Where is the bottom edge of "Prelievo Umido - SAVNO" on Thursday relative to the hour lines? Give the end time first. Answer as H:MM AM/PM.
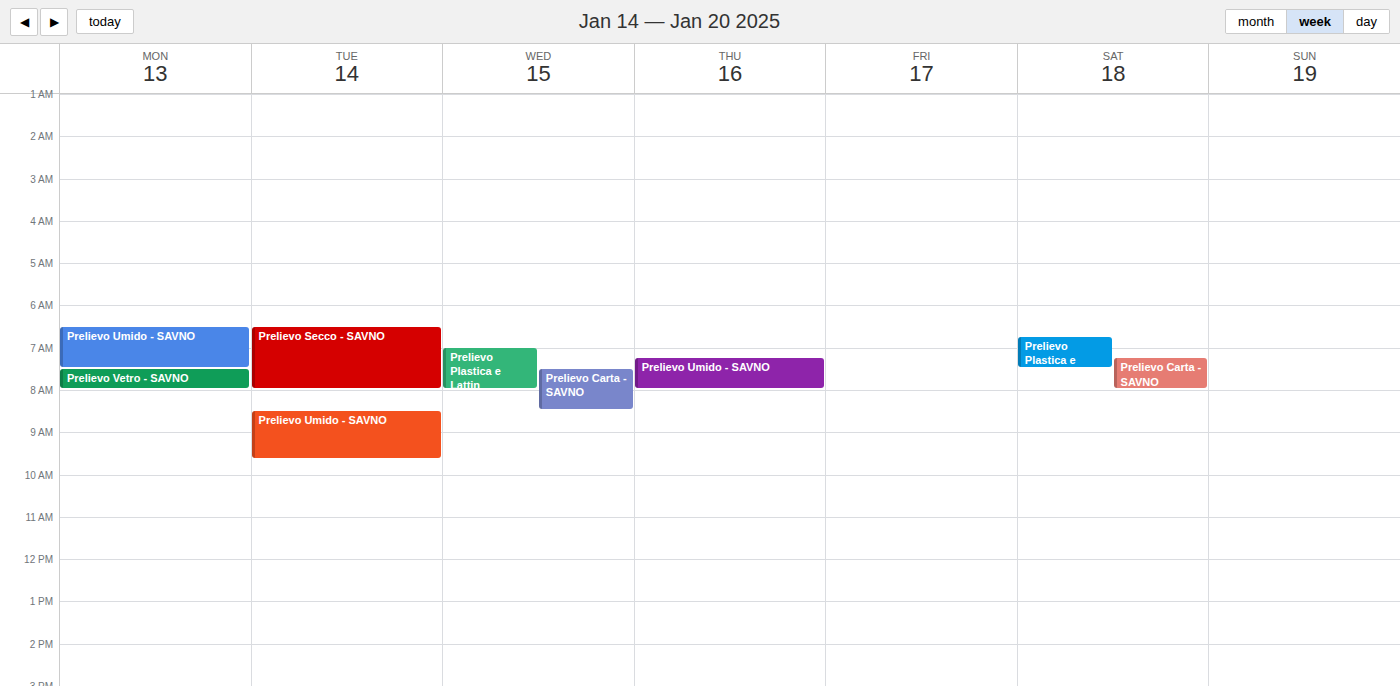
8:00 AM -- exactly on the 8 AM line.